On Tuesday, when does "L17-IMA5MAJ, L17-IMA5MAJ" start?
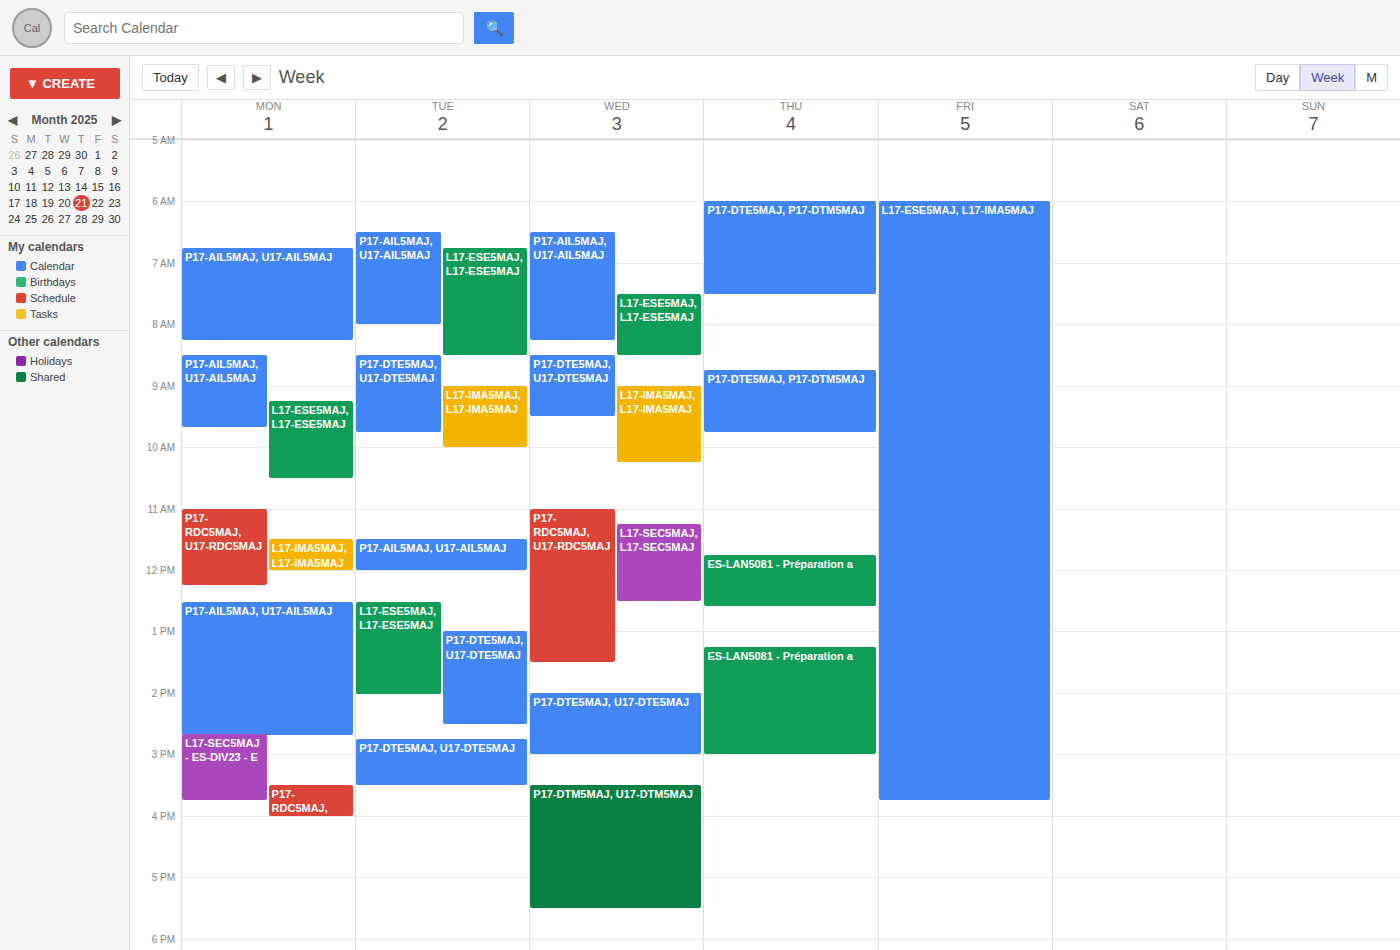
09:00